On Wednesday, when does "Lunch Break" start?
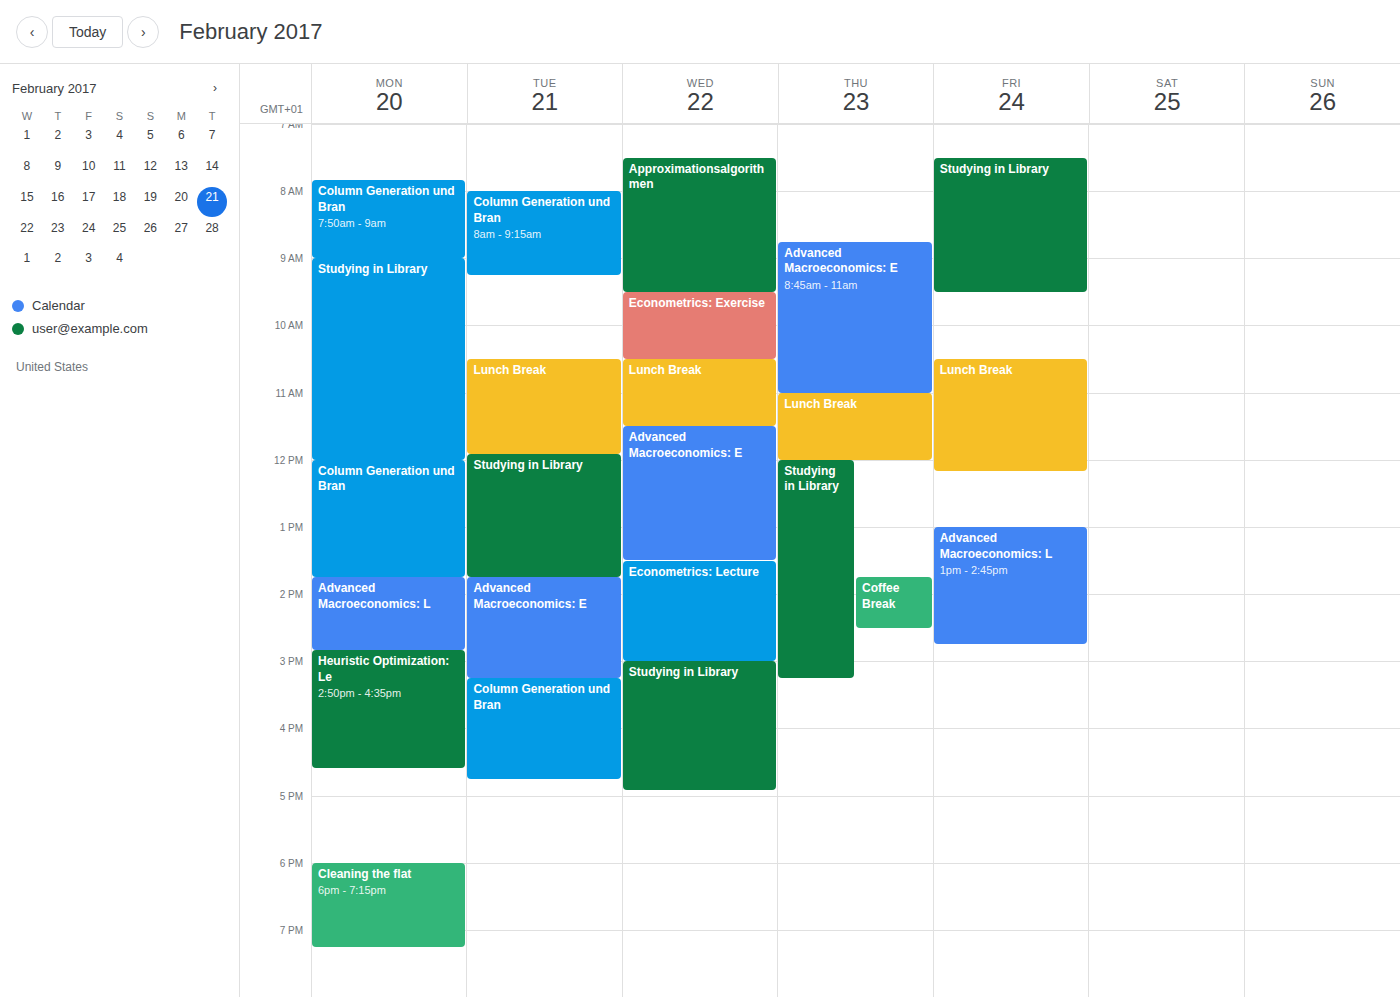
10:30 AM